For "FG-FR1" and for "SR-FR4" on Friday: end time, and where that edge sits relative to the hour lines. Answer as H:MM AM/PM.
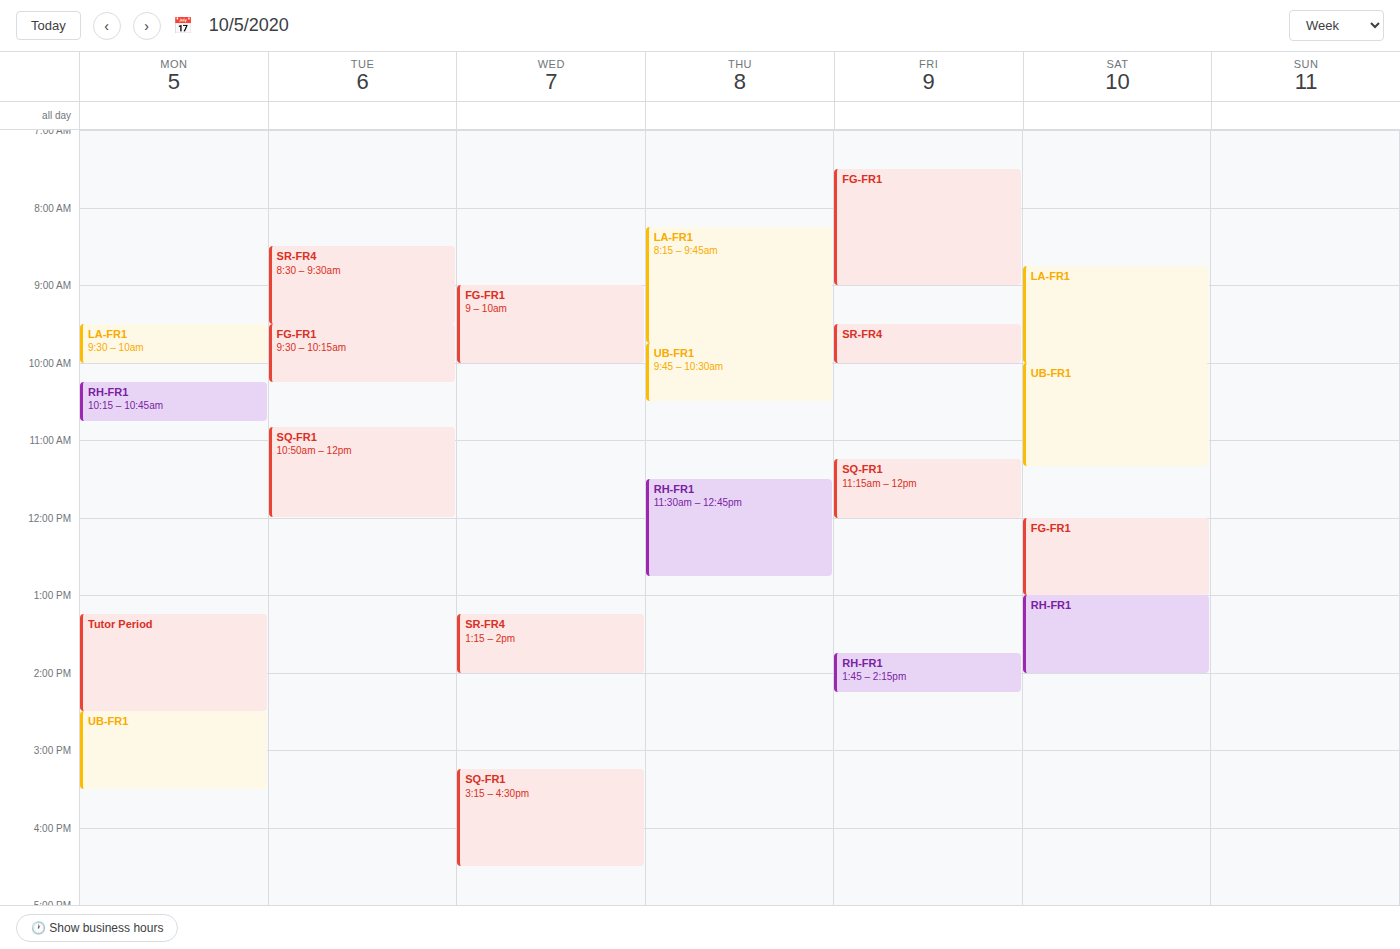
"FG-FR1": 9:00 AM, exactly on the 9 AM line. "SR-FR4": 10:00 AM, exactly on the 10 AM line.